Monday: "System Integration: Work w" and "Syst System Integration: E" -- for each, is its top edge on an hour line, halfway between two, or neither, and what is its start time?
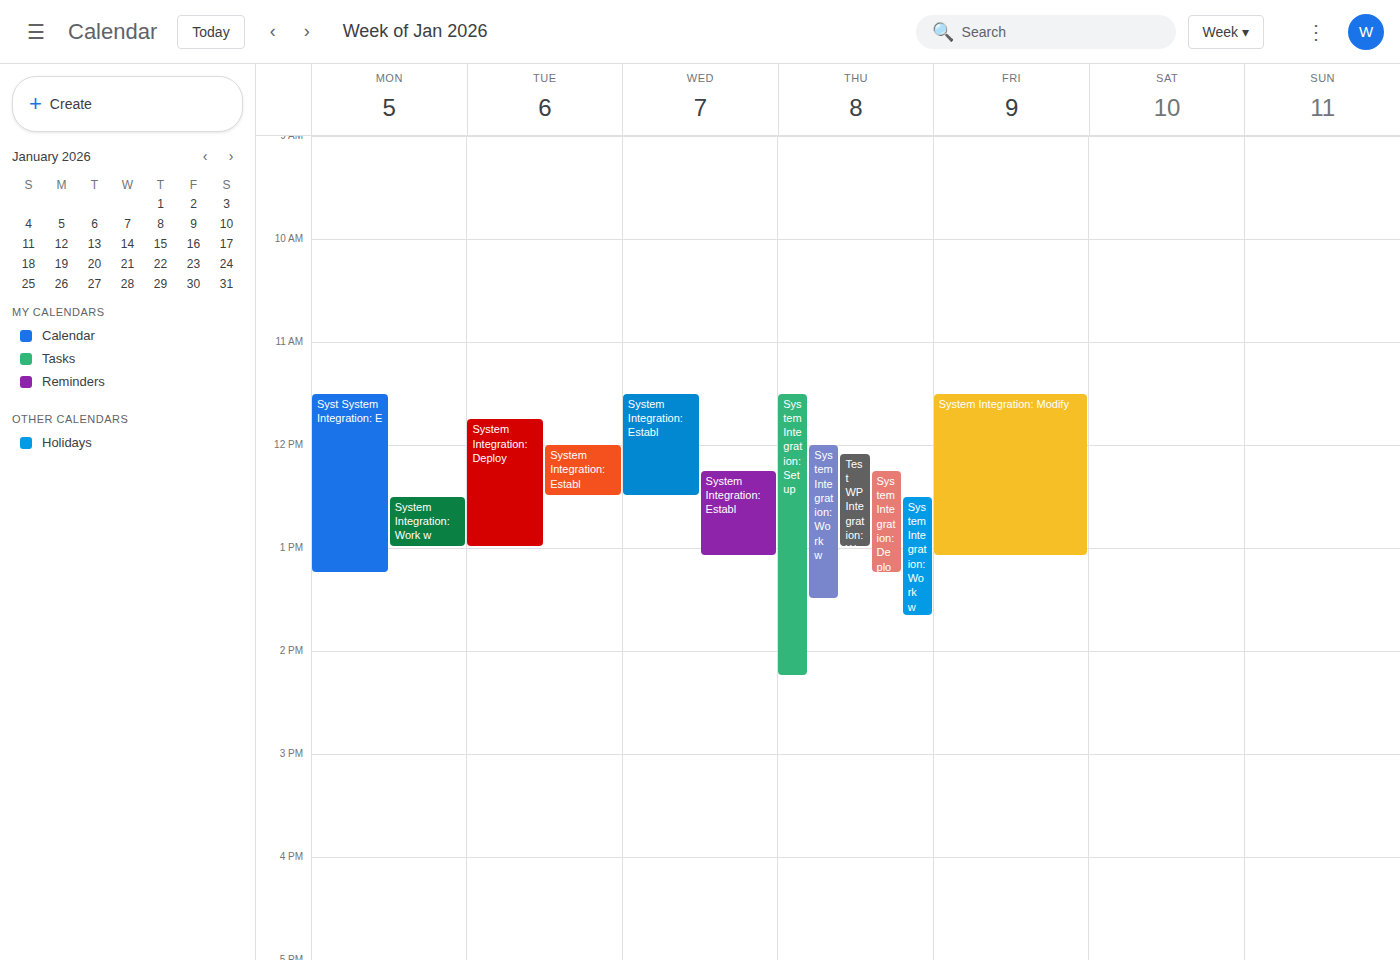
"System Integration: Work w": 12:30 PM, halfway between the 12 PM and 1 PM lines. "Syst System Integration: E": 11:30 AM, halfway between the 11 AM and 12 PM lines.